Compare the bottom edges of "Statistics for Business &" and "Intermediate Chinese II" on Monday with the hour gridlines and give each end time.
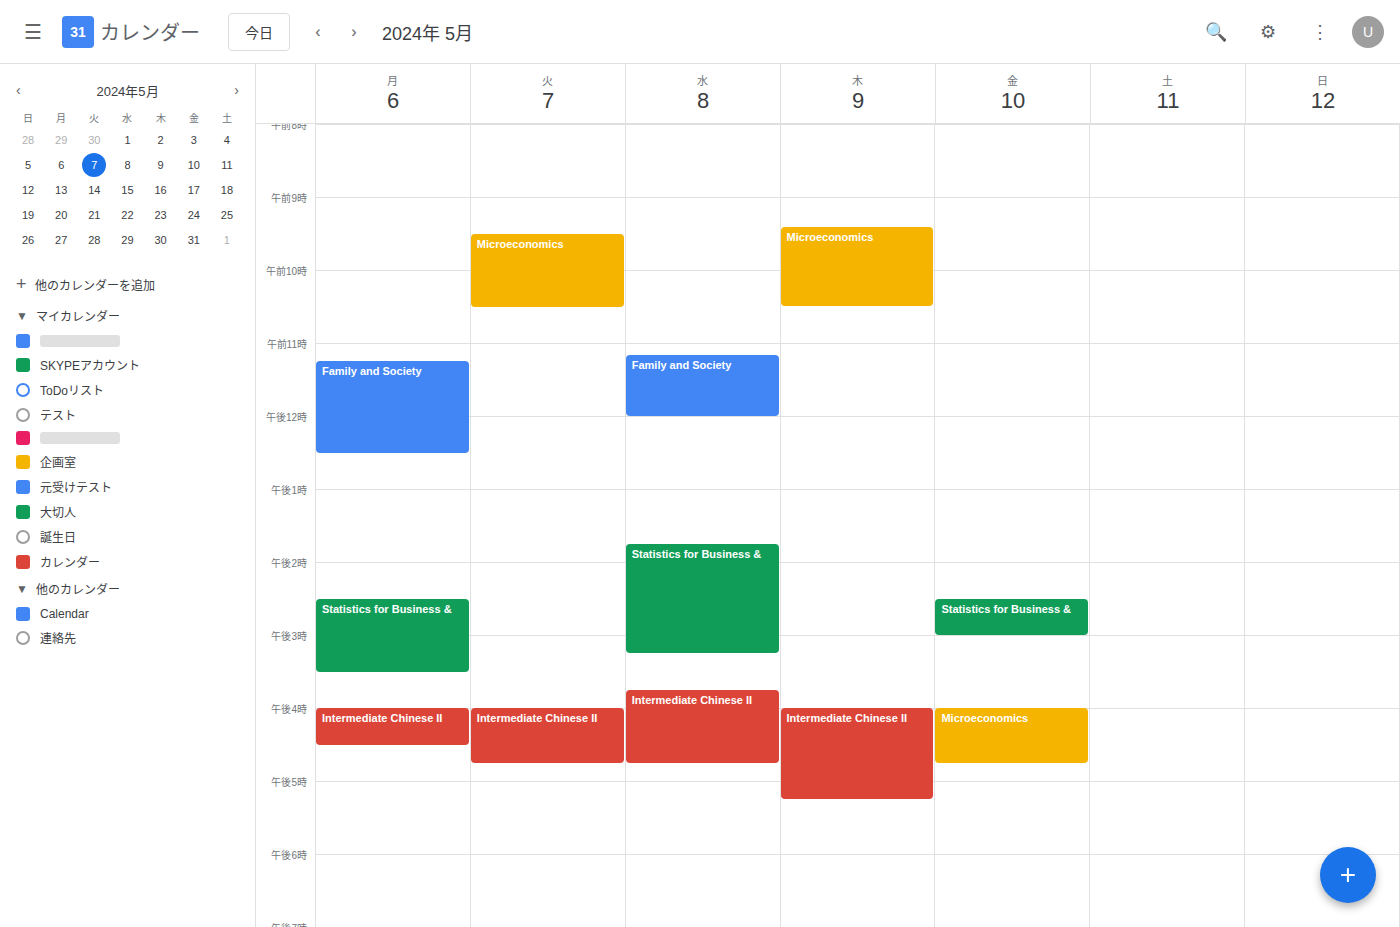
"Statistics for Business &": 3:30 PM, halfway between the 3 PM and 4 PM lines. "Intermediate Chinese II": 4:30 PM, halfway between the 4 PM and 5 PM lines.